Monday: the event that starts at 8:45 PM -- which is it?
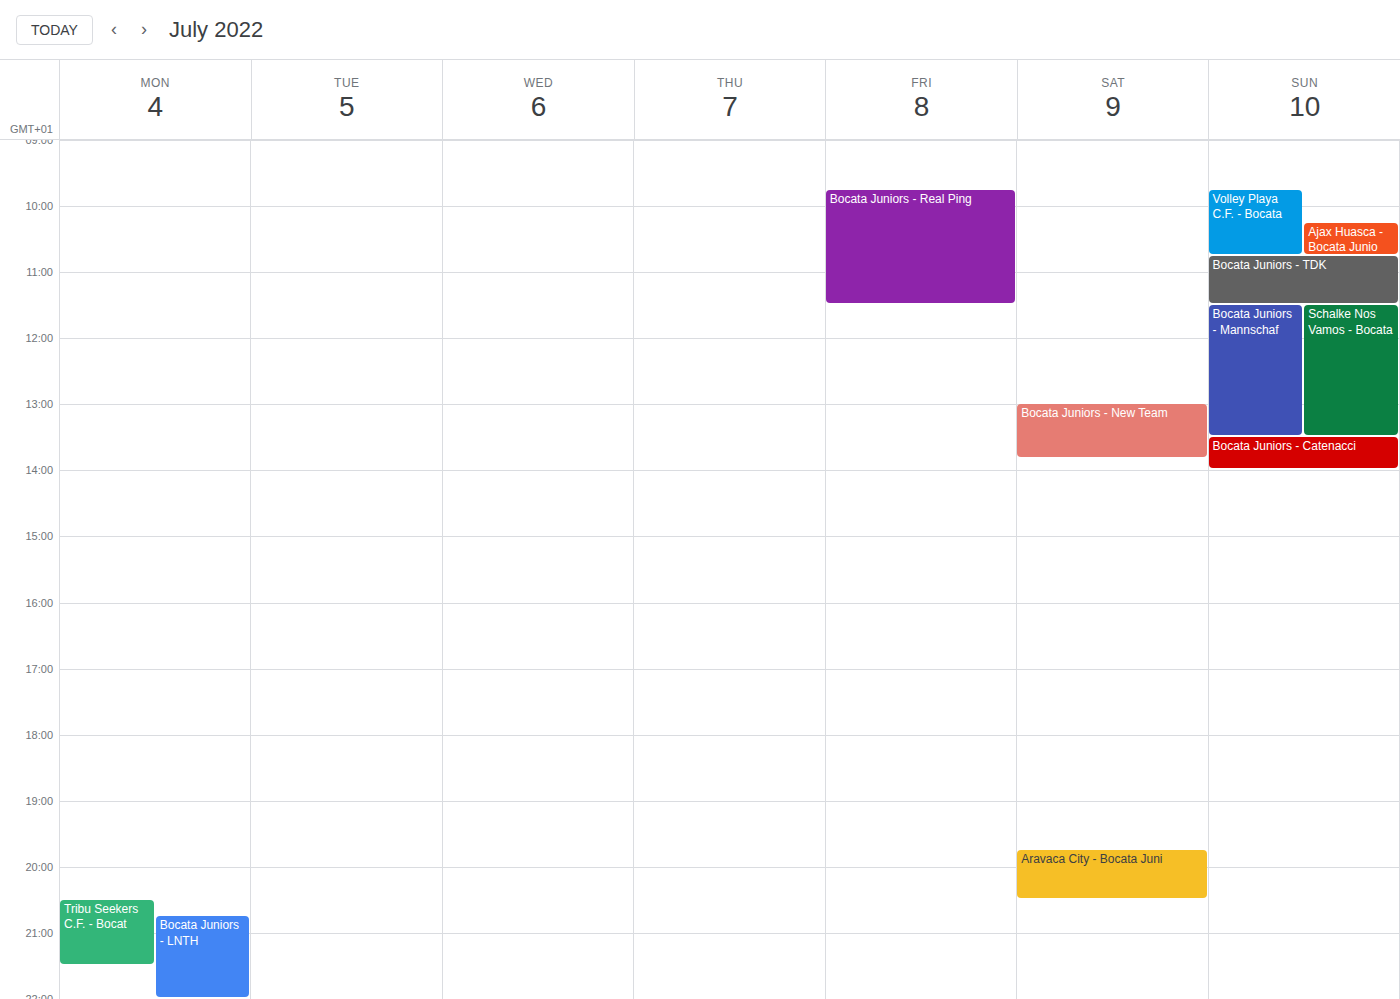
"Bocata Juniors - LNTH"